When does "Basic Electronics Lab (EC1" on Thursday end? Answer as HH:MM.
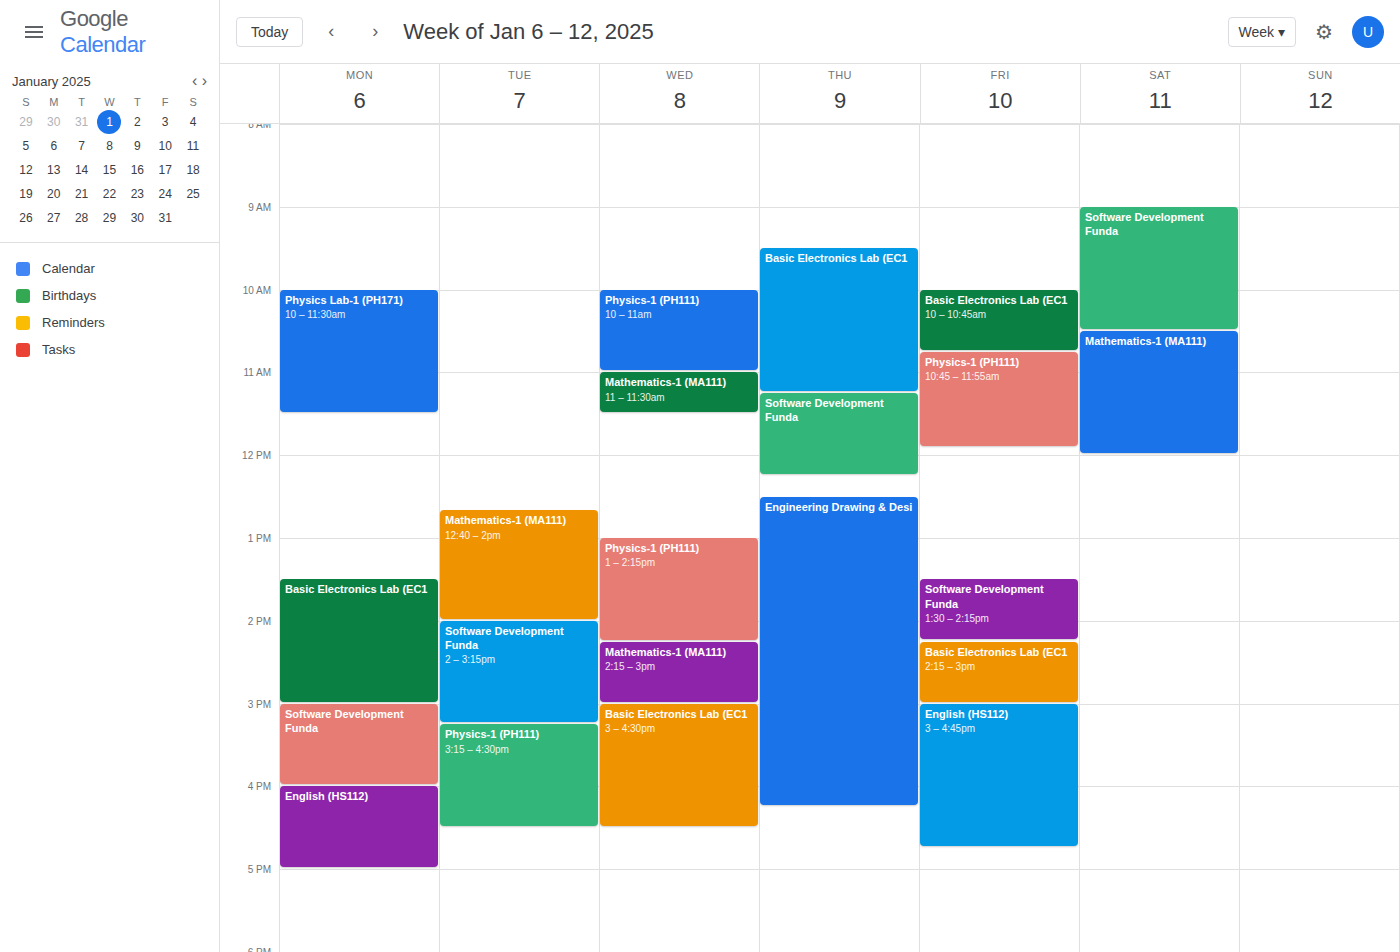
11:15